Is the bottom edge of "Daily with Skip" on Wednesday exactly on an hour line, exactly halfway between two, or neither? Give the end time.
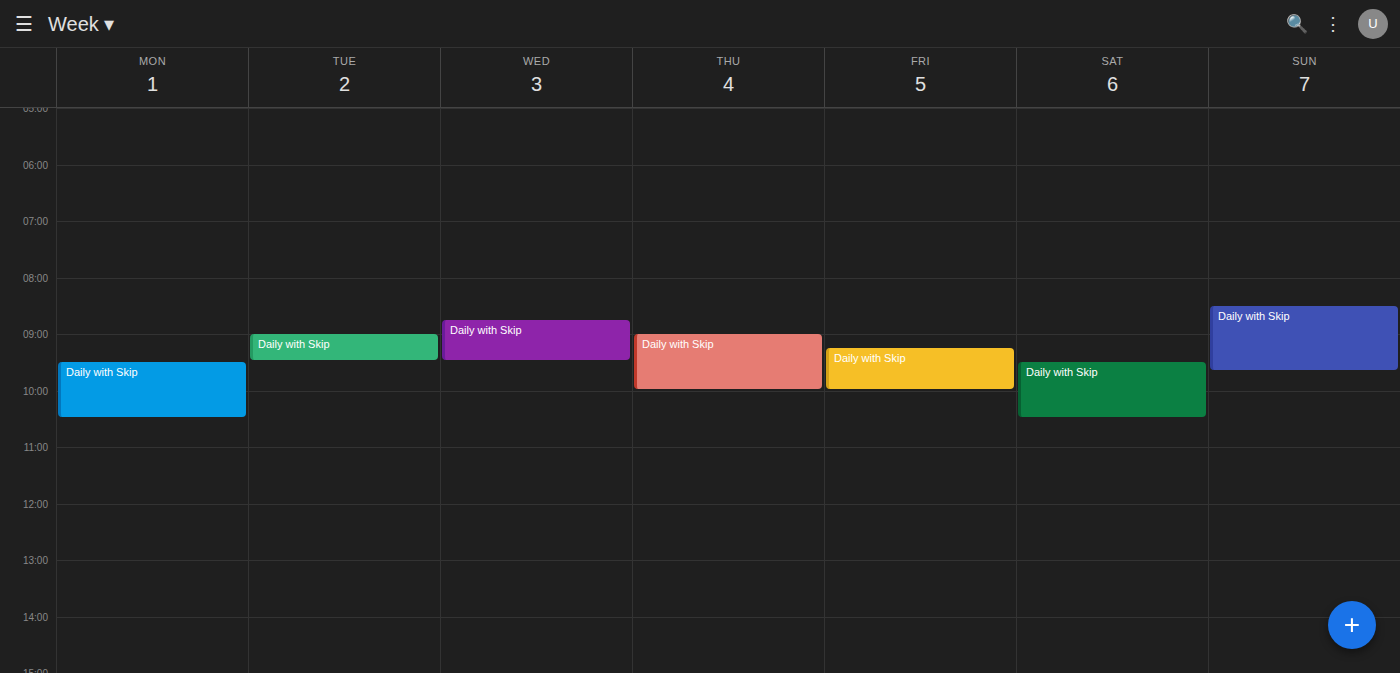
9:30 AM -- halfway between the 9 AM and 10 AM lines.